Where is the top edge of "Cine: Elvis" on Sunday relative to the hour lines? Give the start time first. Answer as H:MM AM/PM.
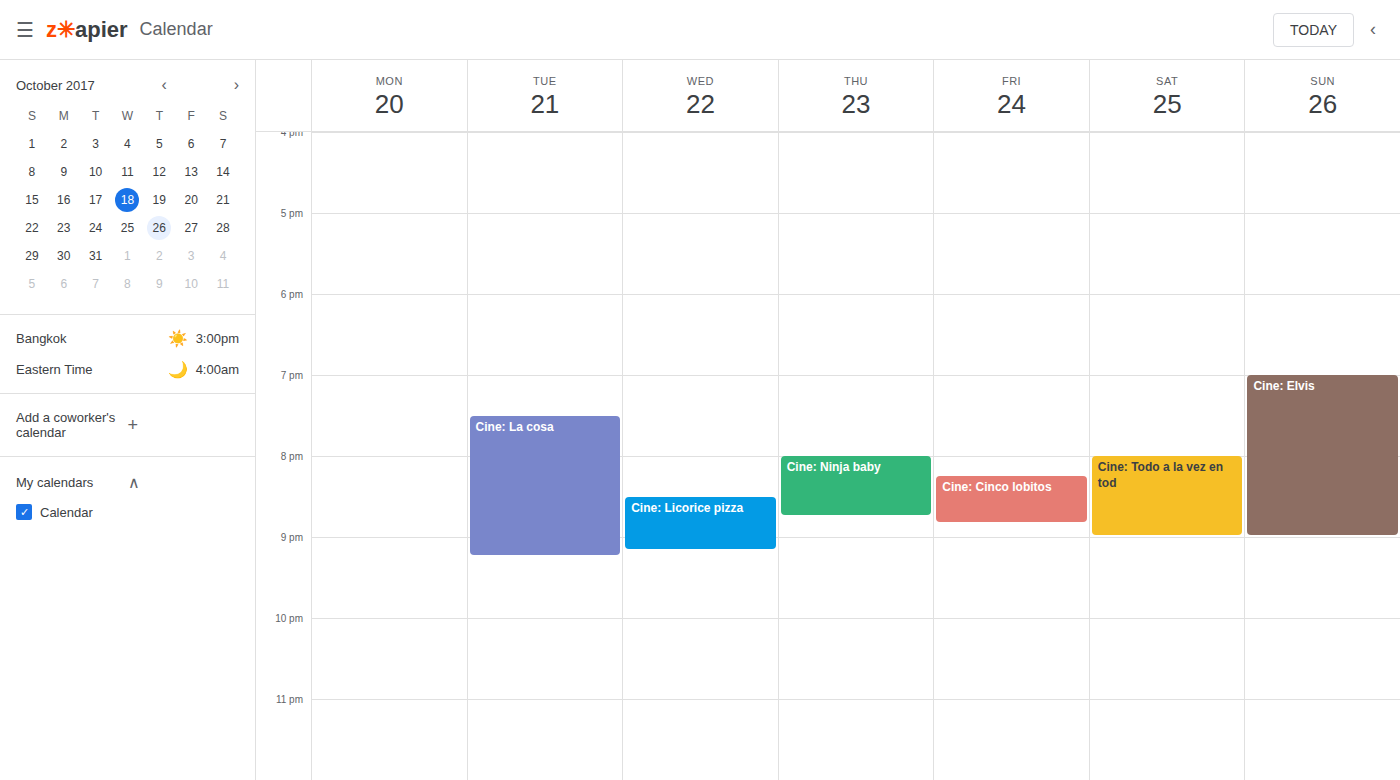
7:00 PM -- exactly on the 7 PM line.